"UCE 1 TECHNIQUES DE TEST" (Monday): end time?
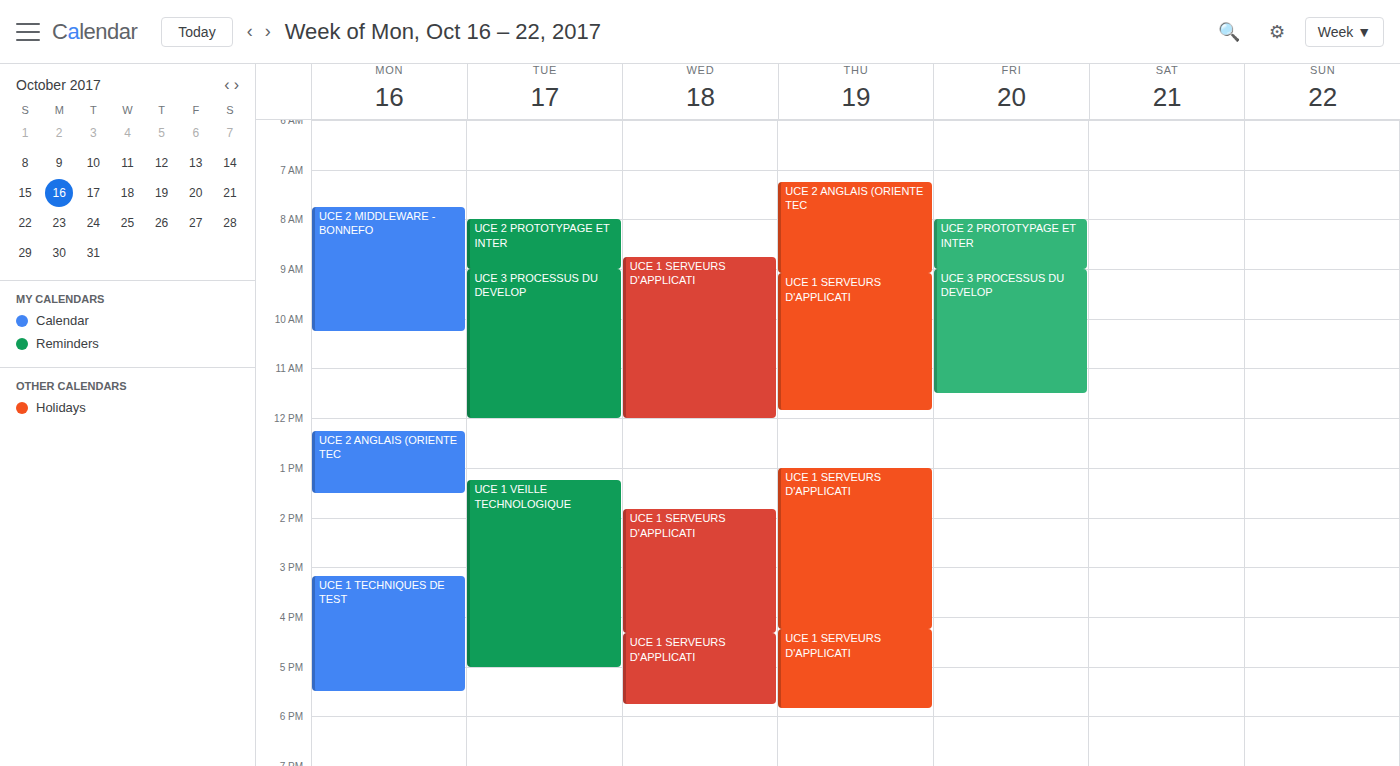
5:30 PM